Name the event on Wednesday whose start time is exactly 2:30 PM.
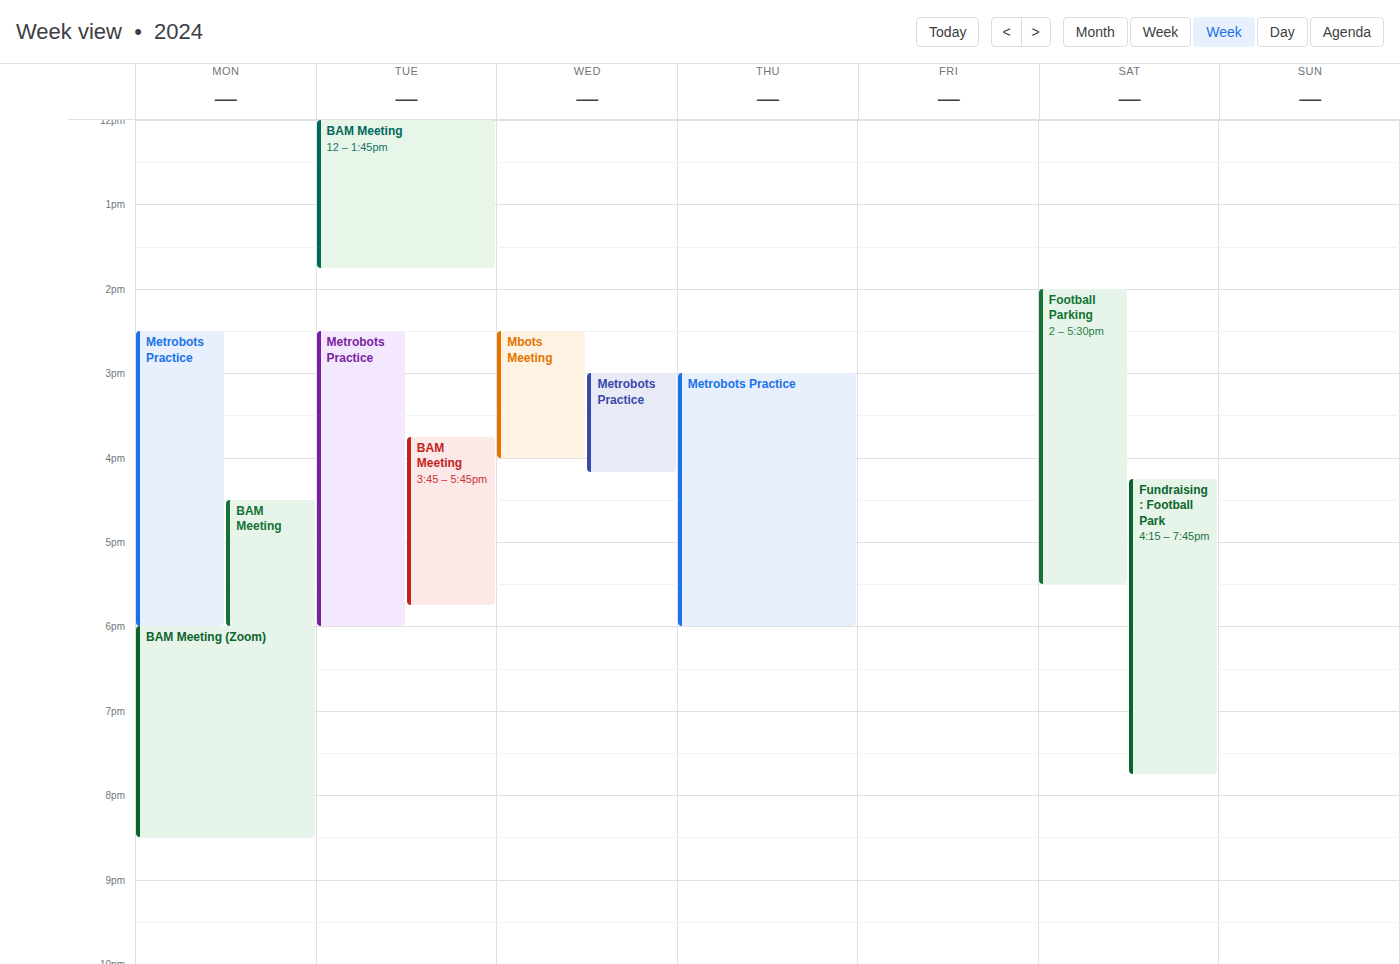
"Mbots Meeting"